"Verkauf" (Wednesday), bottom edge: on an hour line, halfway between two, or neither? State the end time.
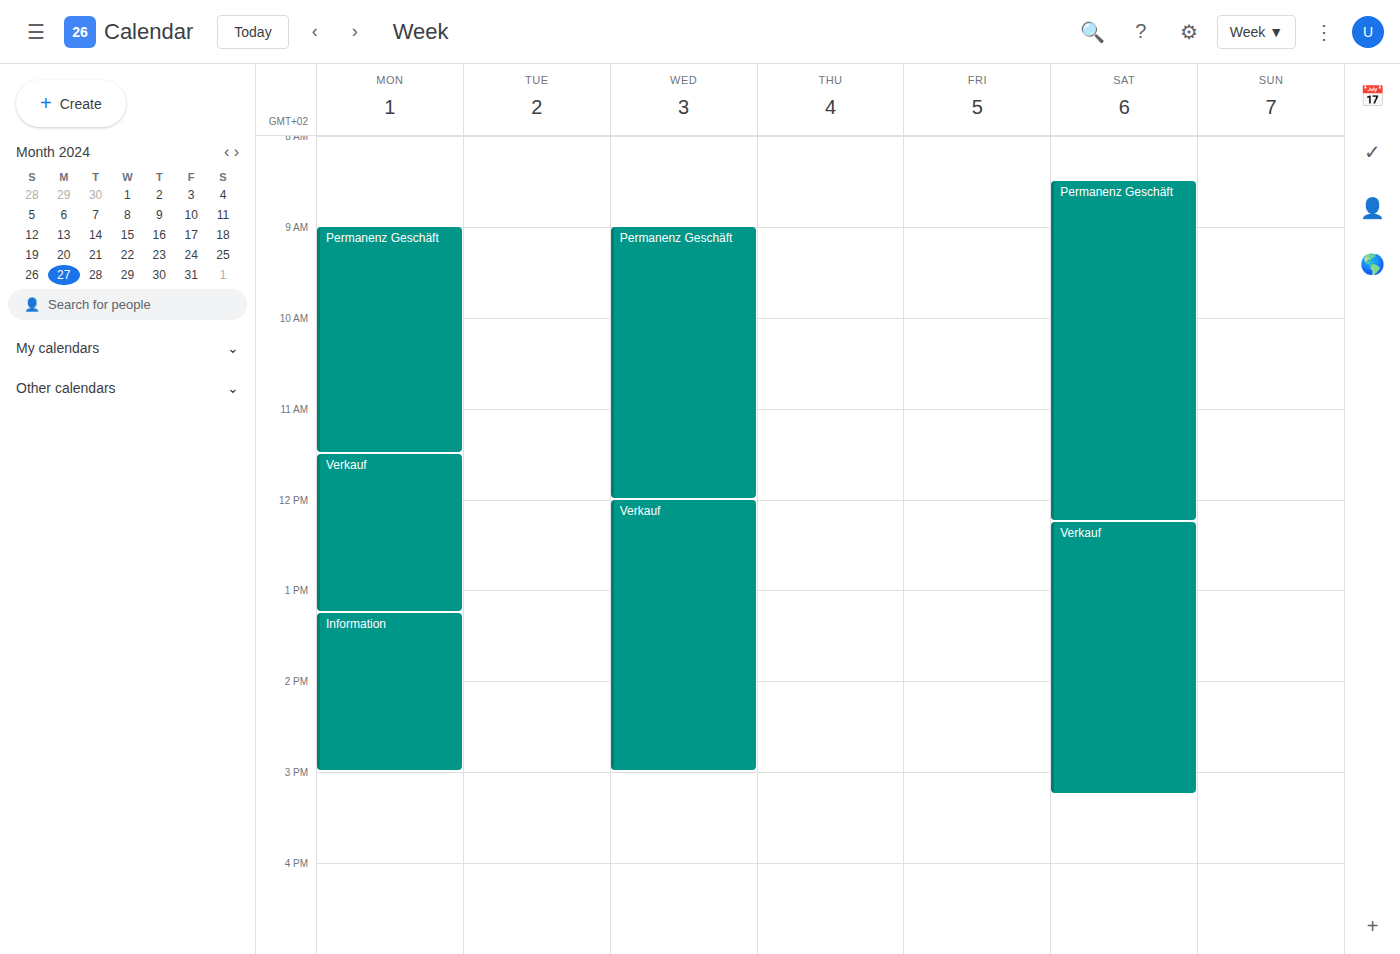
3:00 PM -- exactly on the 3 PM line.